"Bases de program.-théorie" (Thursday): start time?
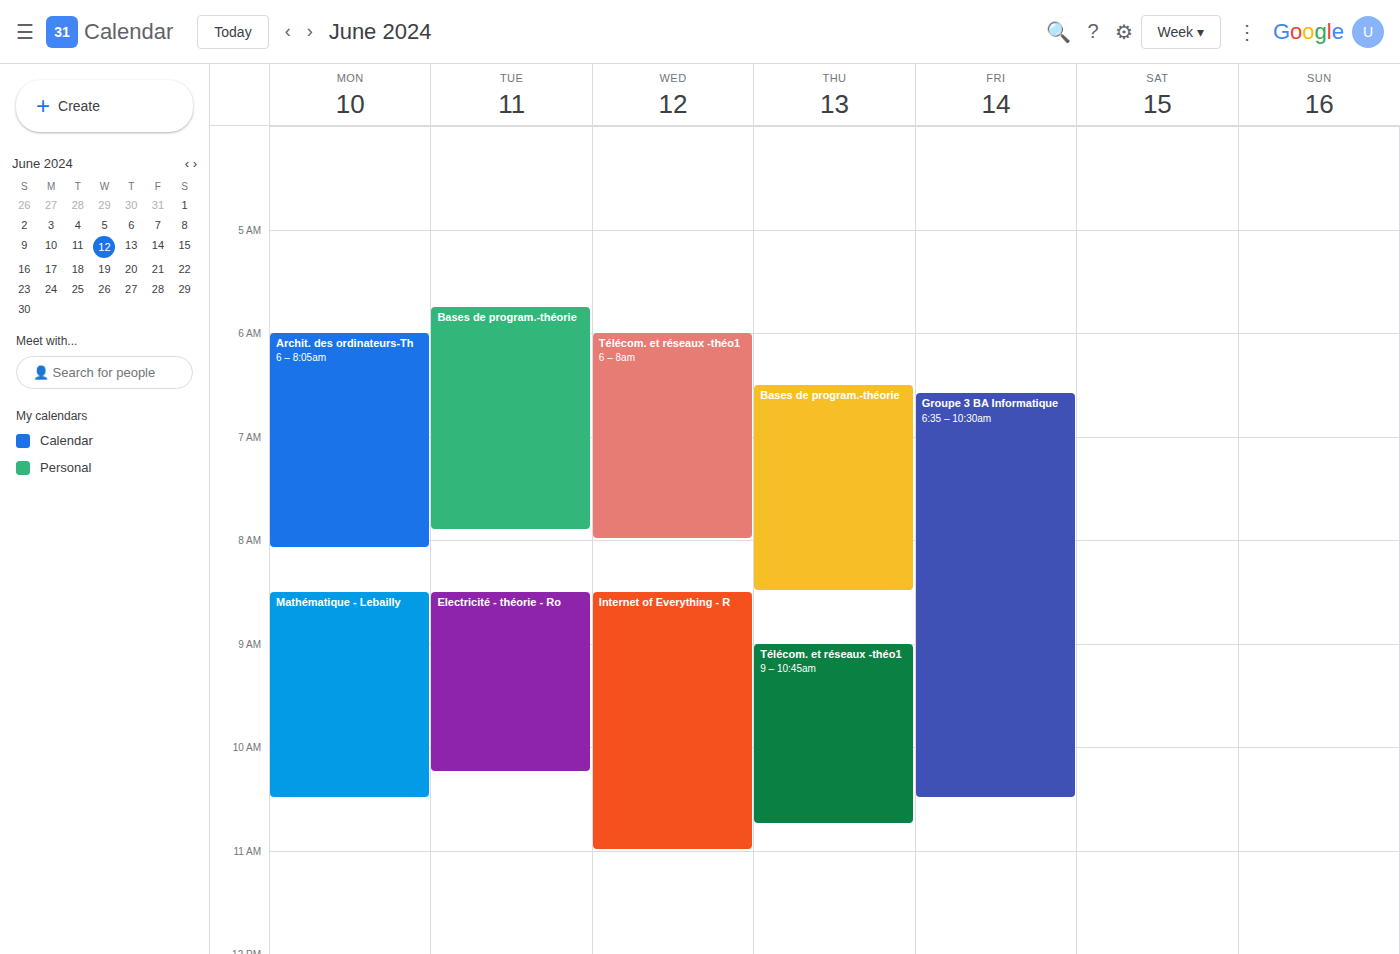
6:30 AM